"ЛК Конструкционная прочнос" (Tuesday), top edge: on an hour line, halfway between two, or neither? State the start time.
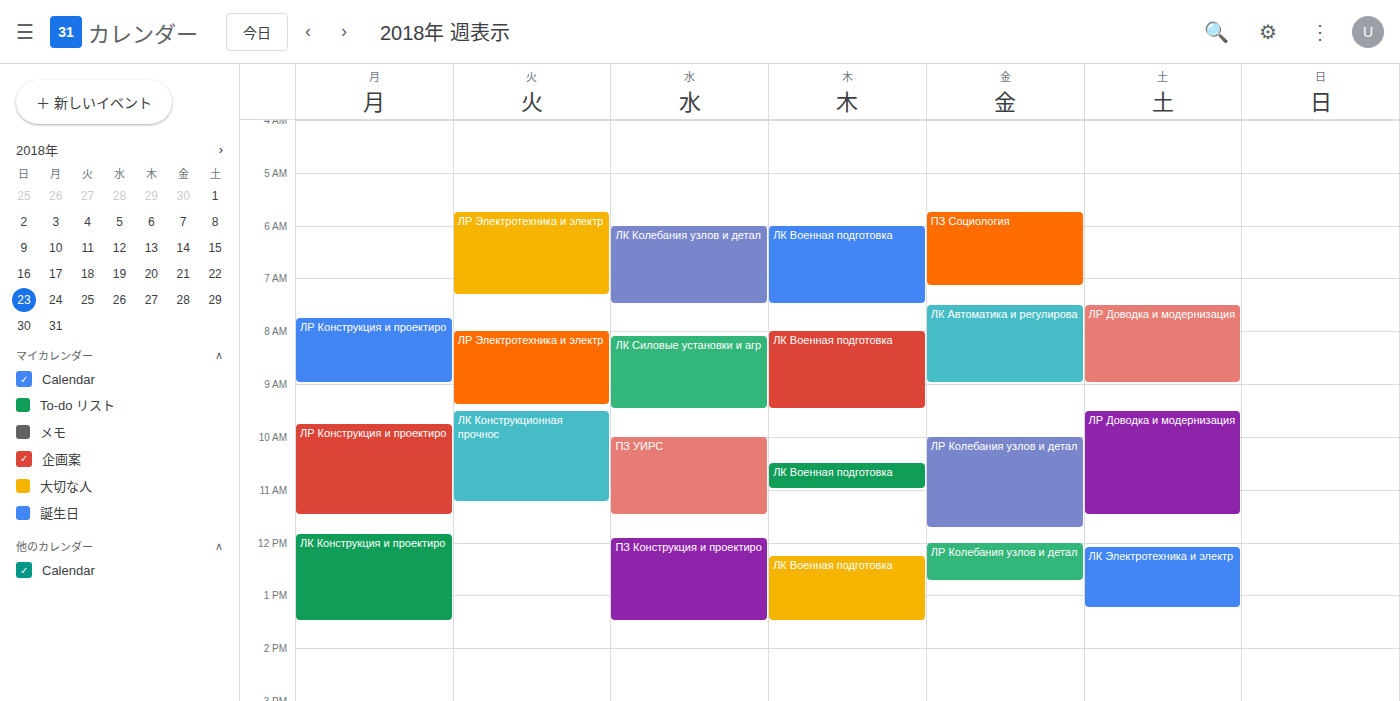
9:30 AM -- halfway between the 9 AM and 10 AM lines.